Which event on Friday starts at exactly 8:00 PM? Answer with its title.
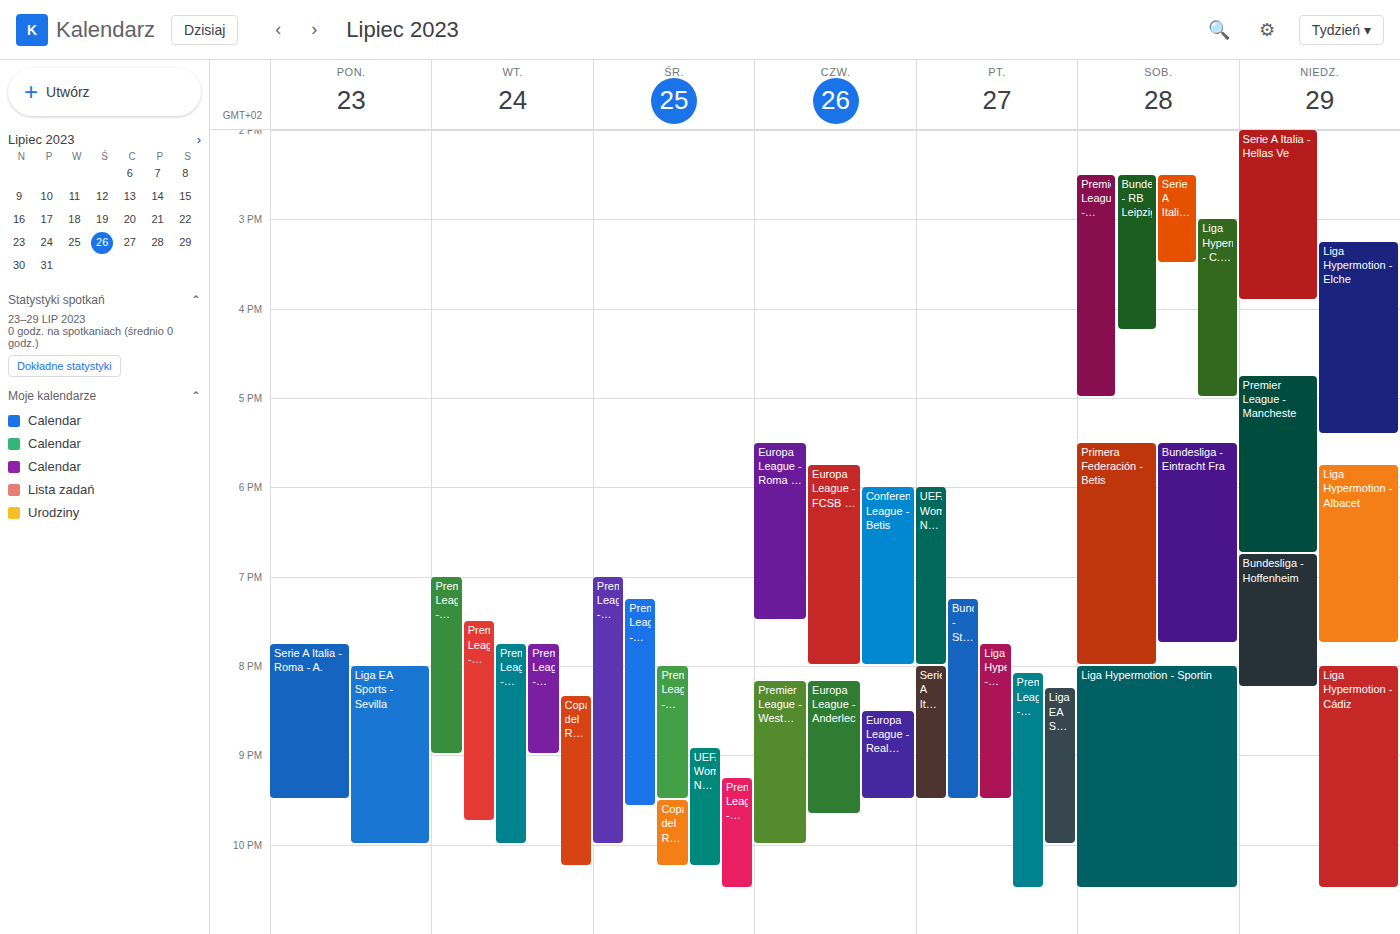
"Serie A Italia - U.S. Lecc"